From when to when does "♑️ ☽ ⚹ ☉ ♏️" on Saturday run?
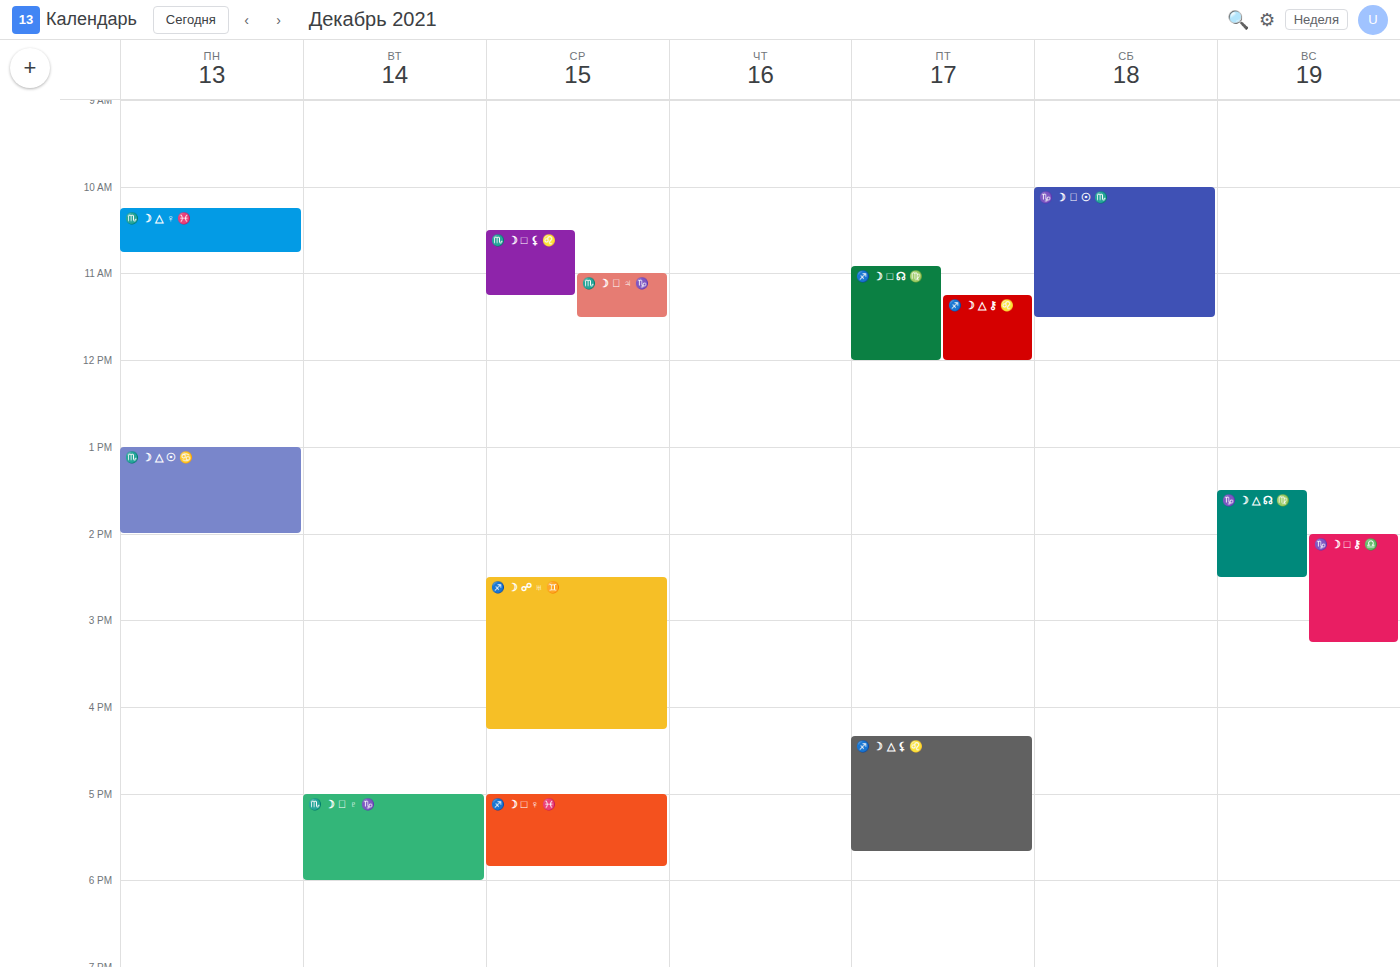
10:00 AM to 11:30 AM